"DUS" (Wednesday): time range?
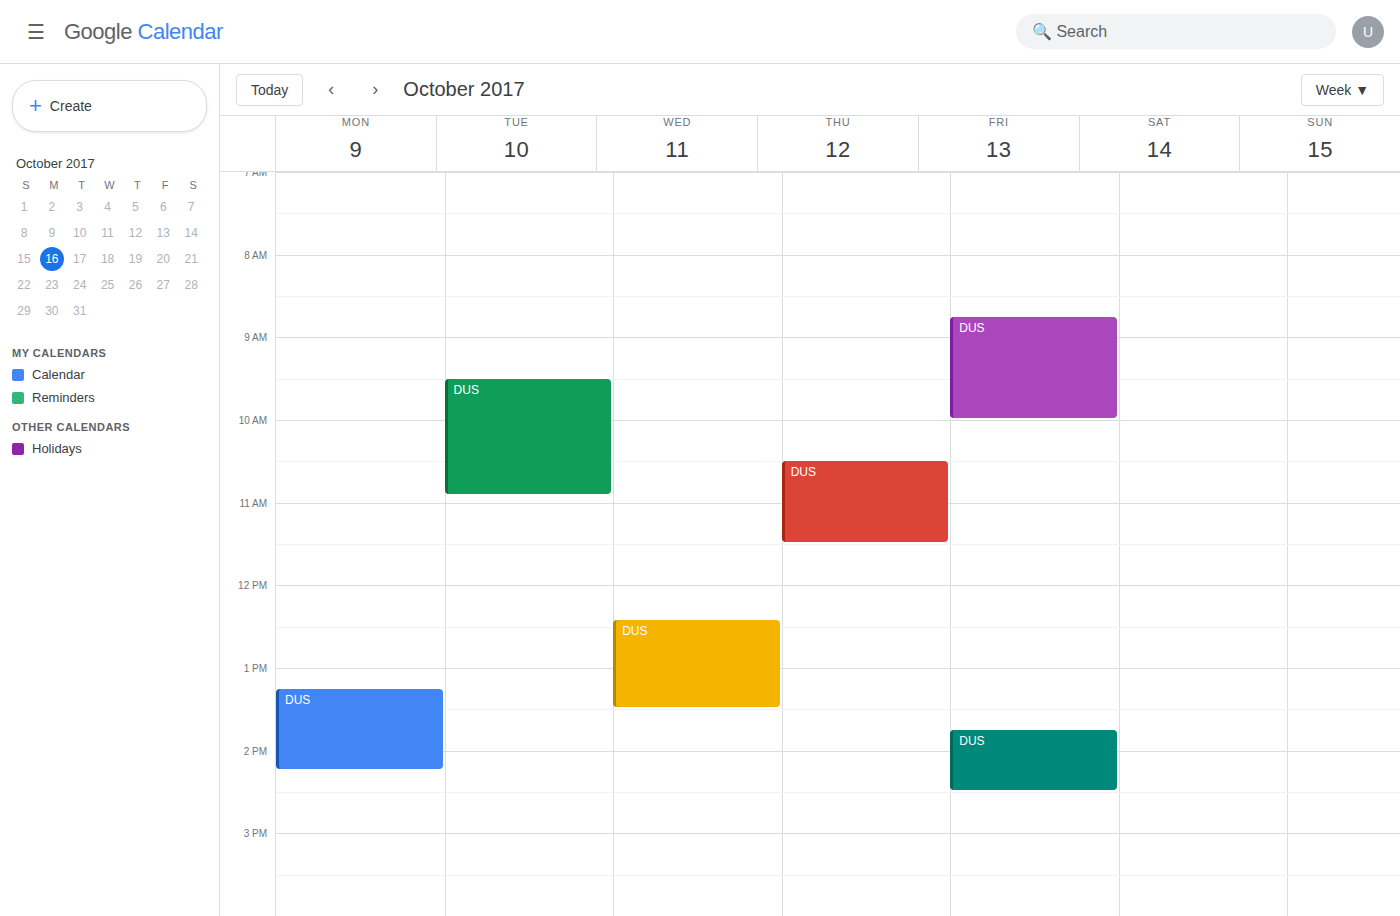
12:25 PM to 1:30 PM